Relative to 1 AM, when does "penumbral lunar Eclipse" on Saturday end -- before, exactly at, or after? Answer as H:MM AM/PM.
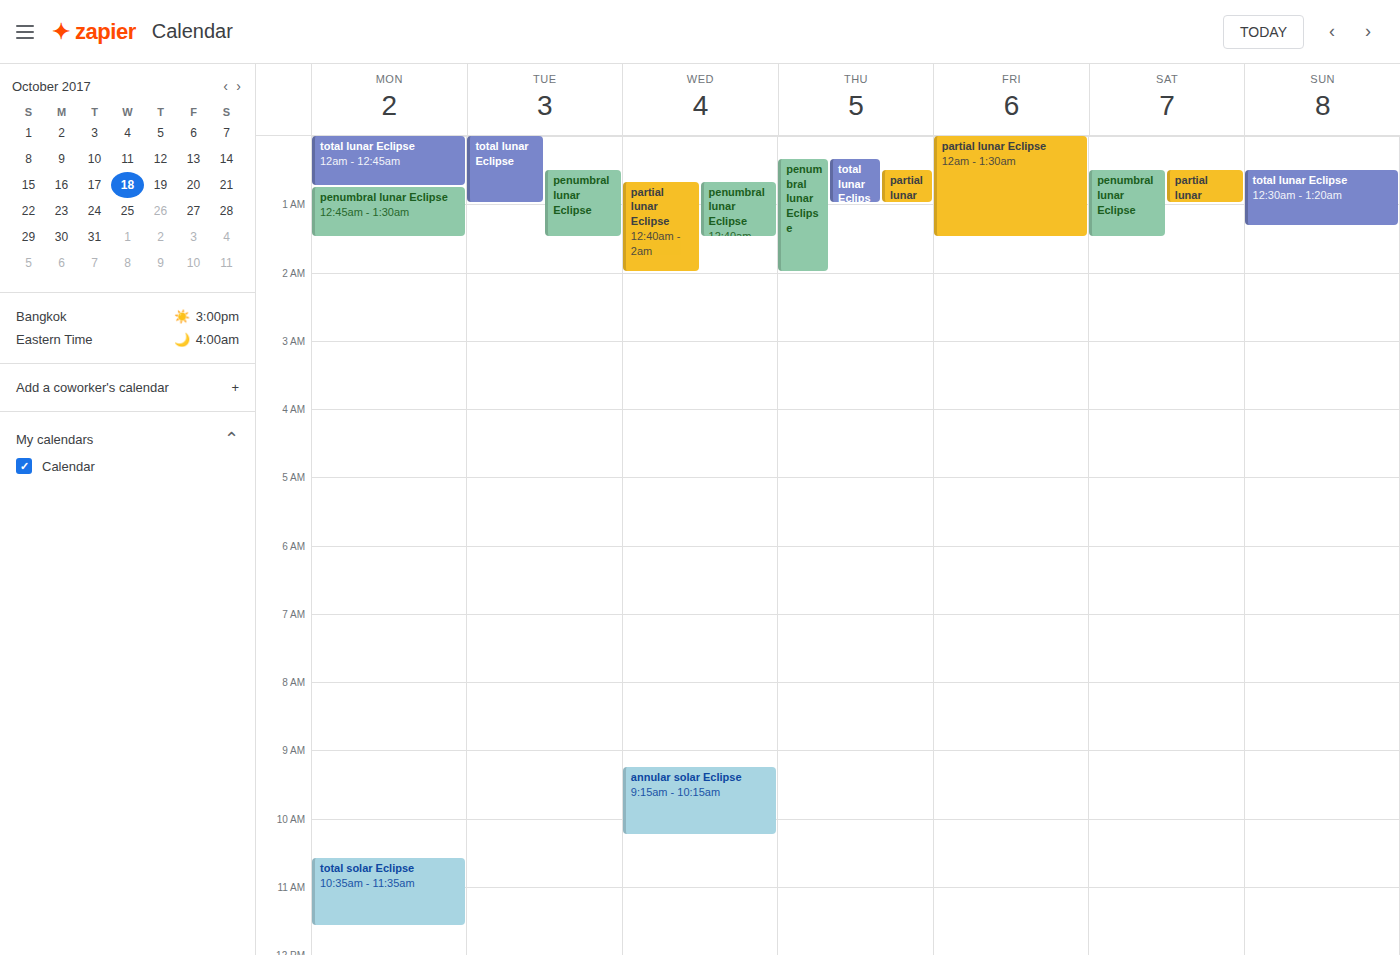
1:30 AM -- after 1 AM, 30 minutes below the 1 AM line.